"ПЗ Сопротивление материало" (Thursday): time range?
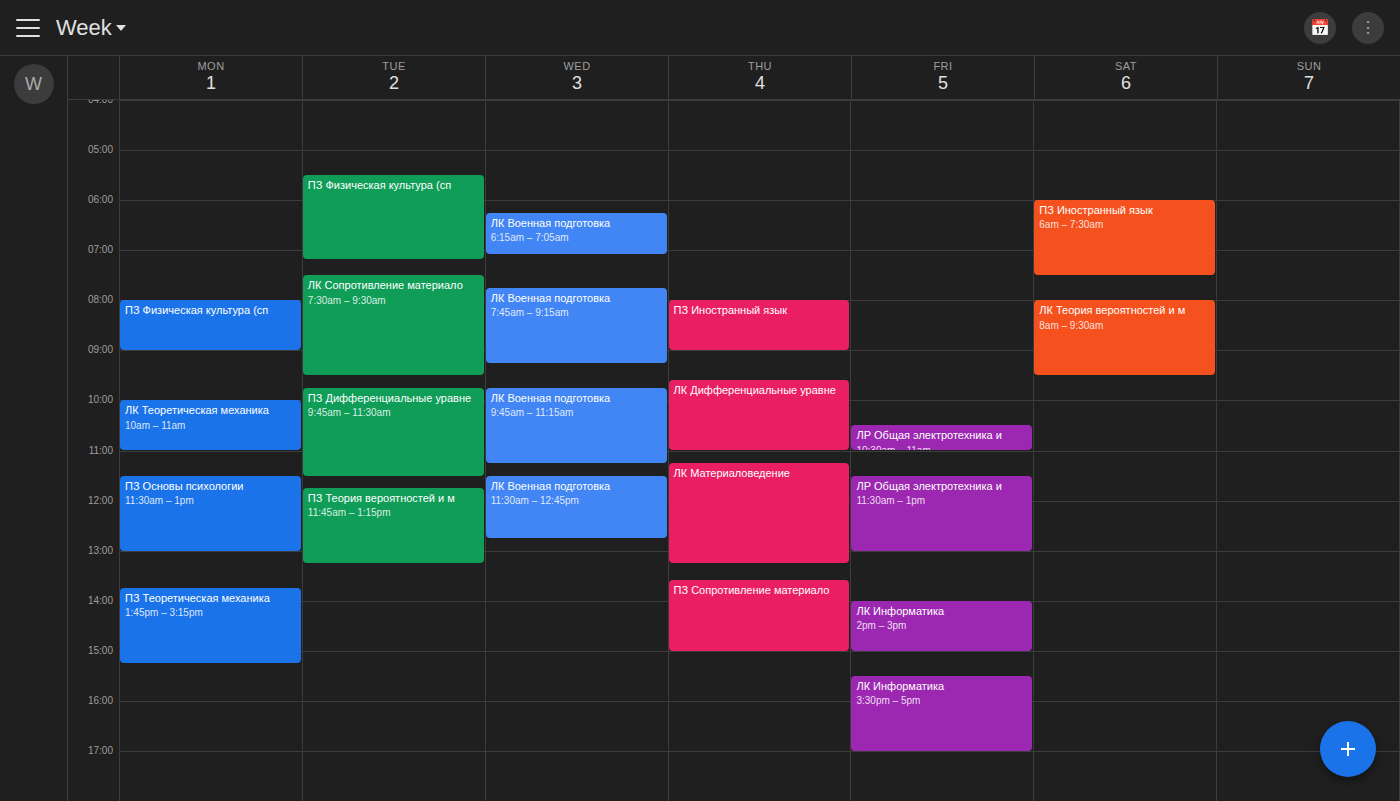
1:35 PM to 3:00 PM